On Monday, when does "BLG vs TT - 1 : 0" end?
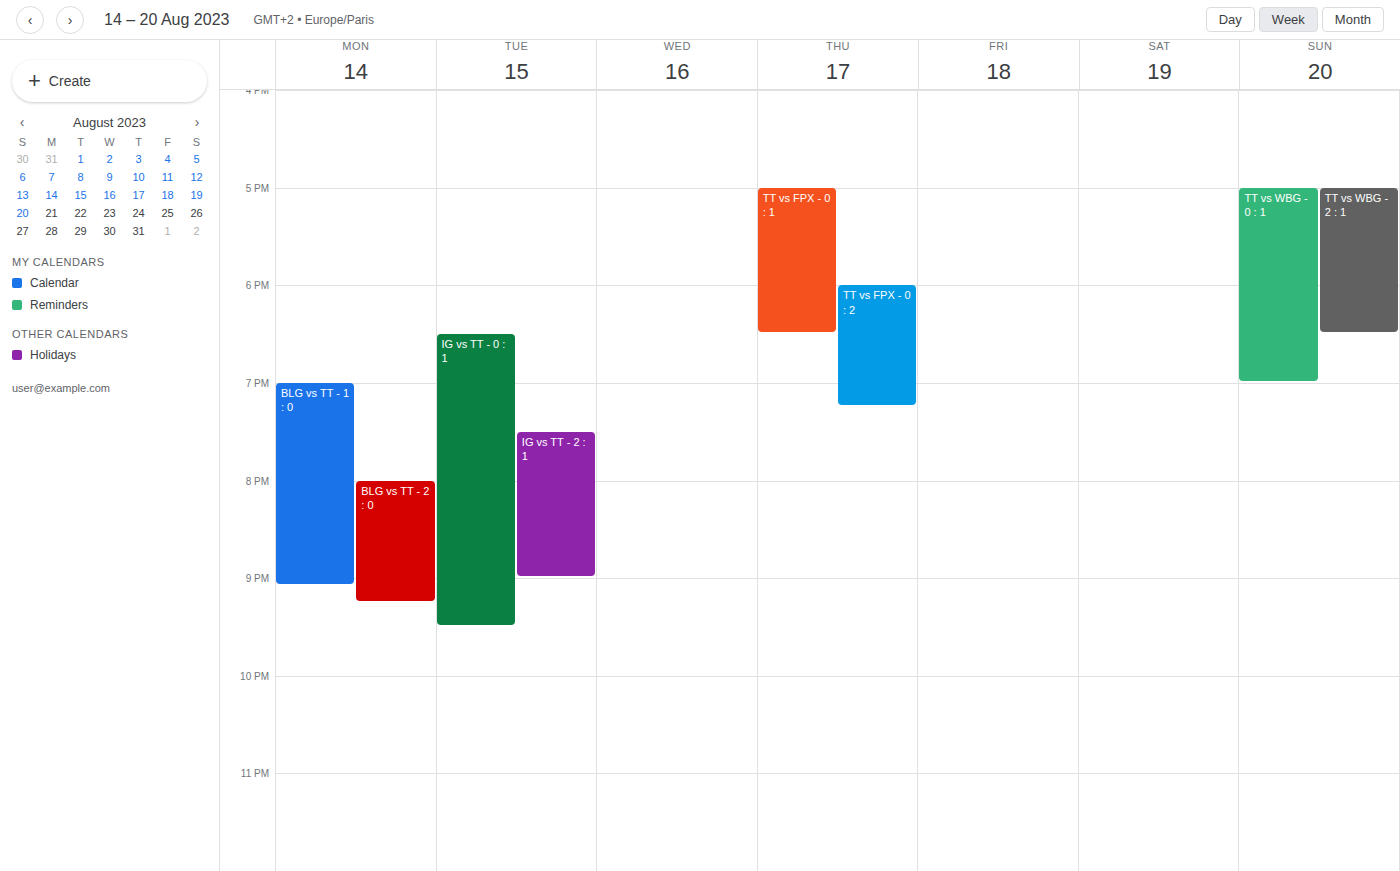
9:05 PM